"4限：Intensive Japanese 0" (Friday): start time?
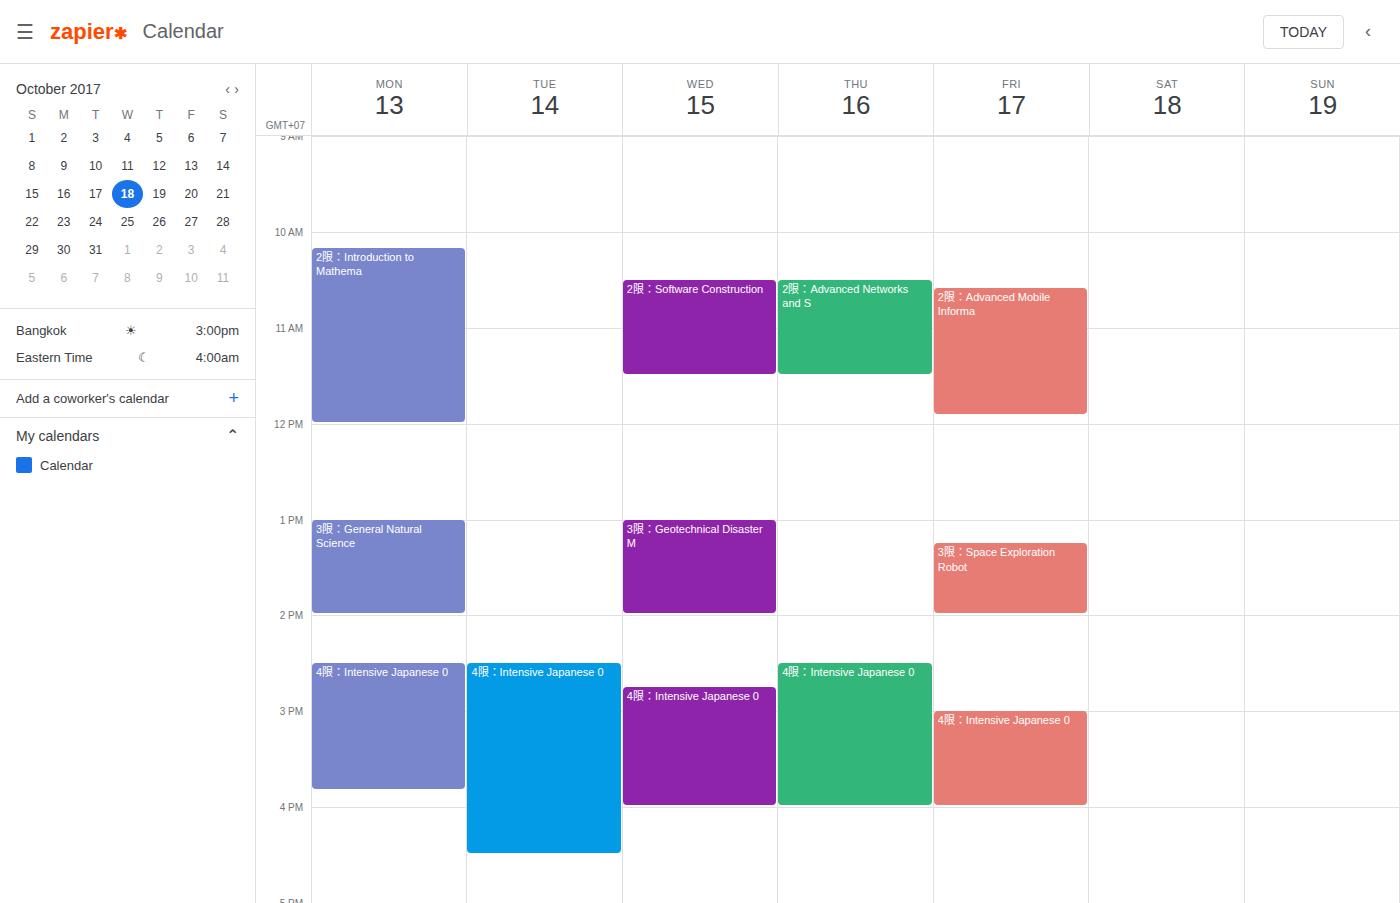
3:00 PM